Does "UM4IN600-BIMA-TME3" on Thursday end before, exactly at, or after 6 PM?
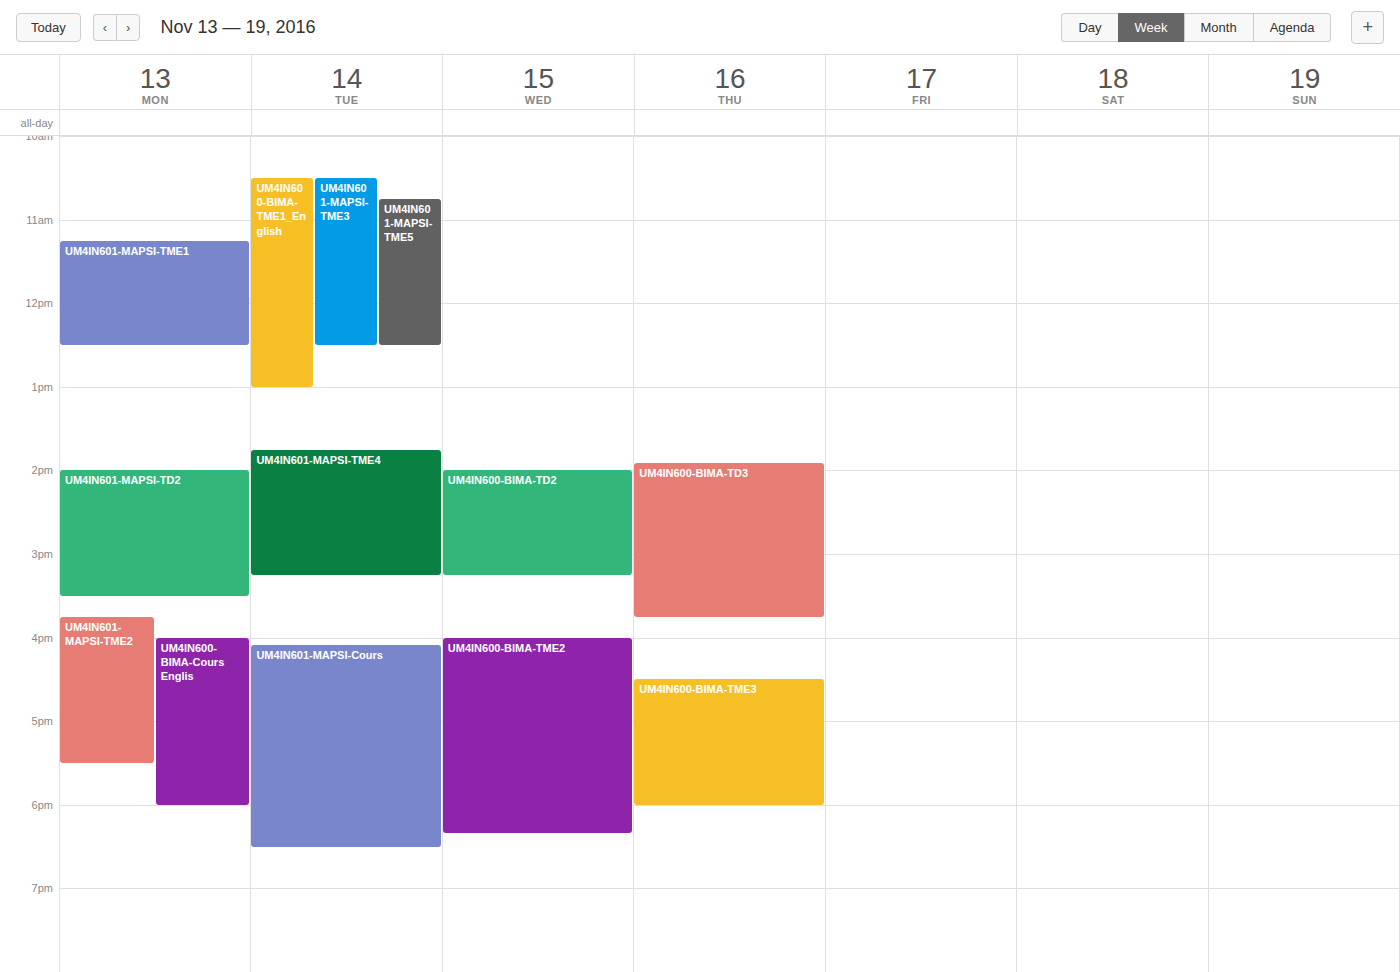
6:00 PM -- exactly at 6 PM, on the 6 PM line.